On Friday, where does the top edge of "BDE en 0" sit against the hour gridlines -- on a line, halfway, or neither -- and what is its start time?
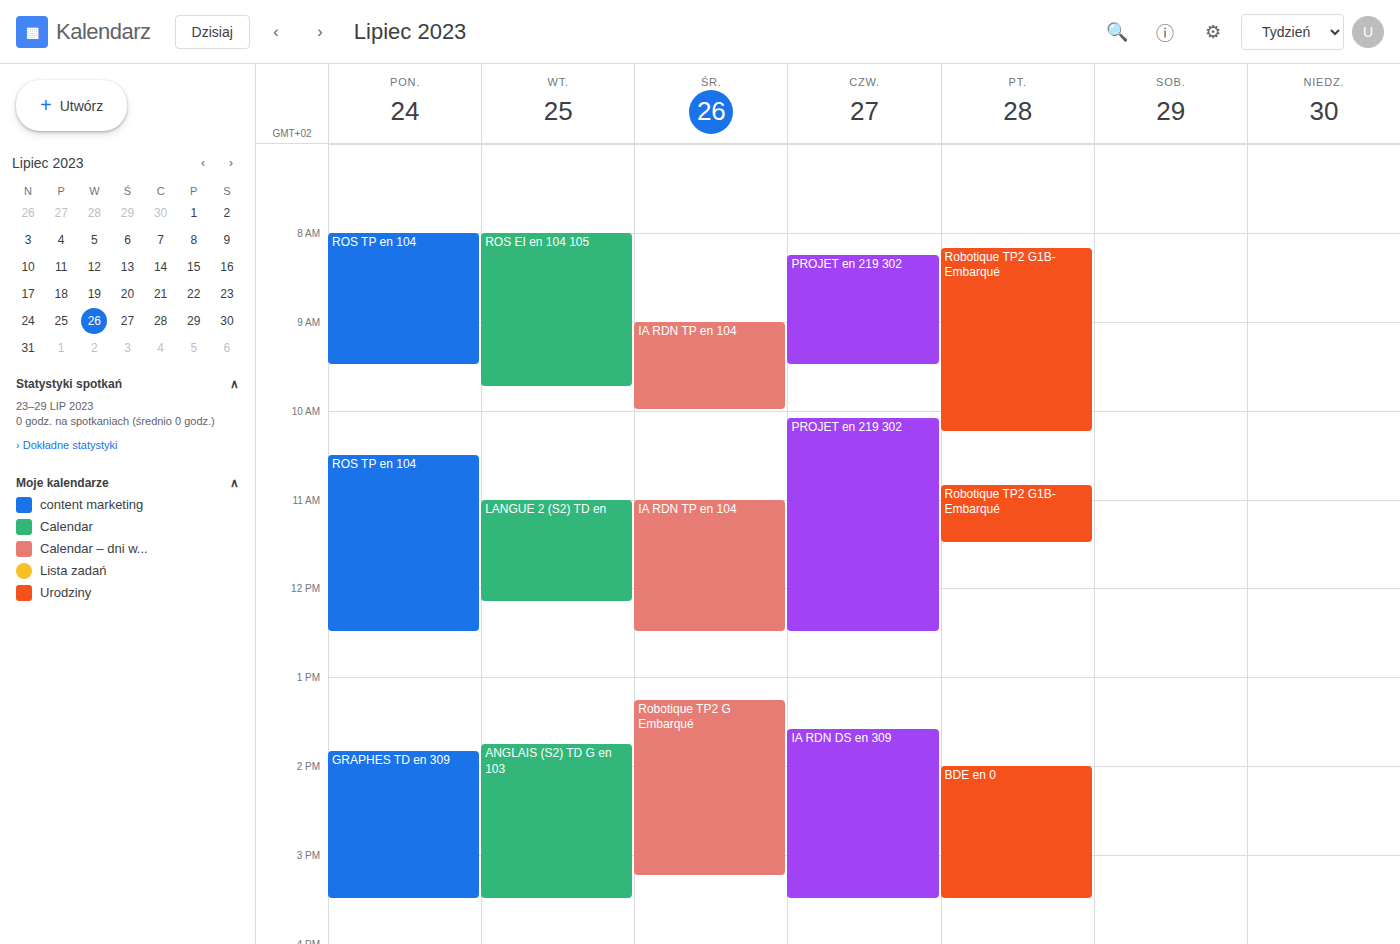
2:00 PM -- exactly on the 2 PM line.